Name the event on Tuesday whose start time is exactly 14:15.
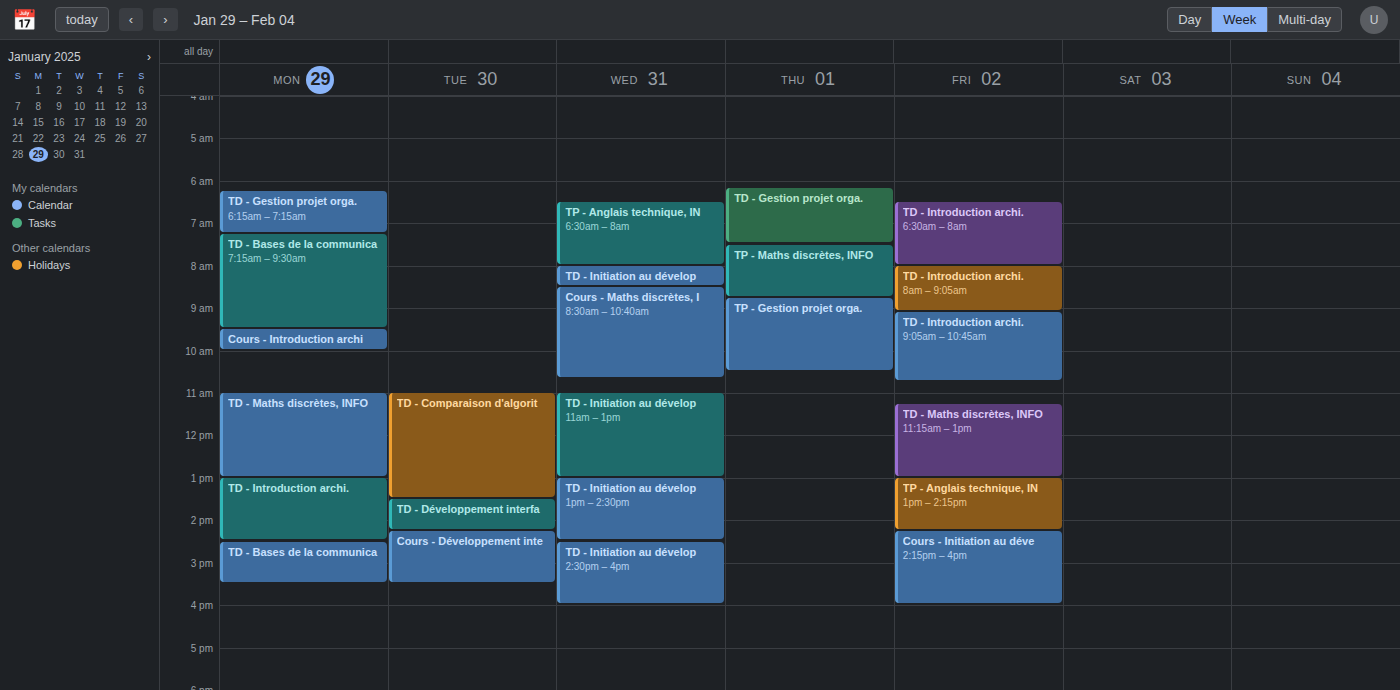
"Cours - Développement inte"